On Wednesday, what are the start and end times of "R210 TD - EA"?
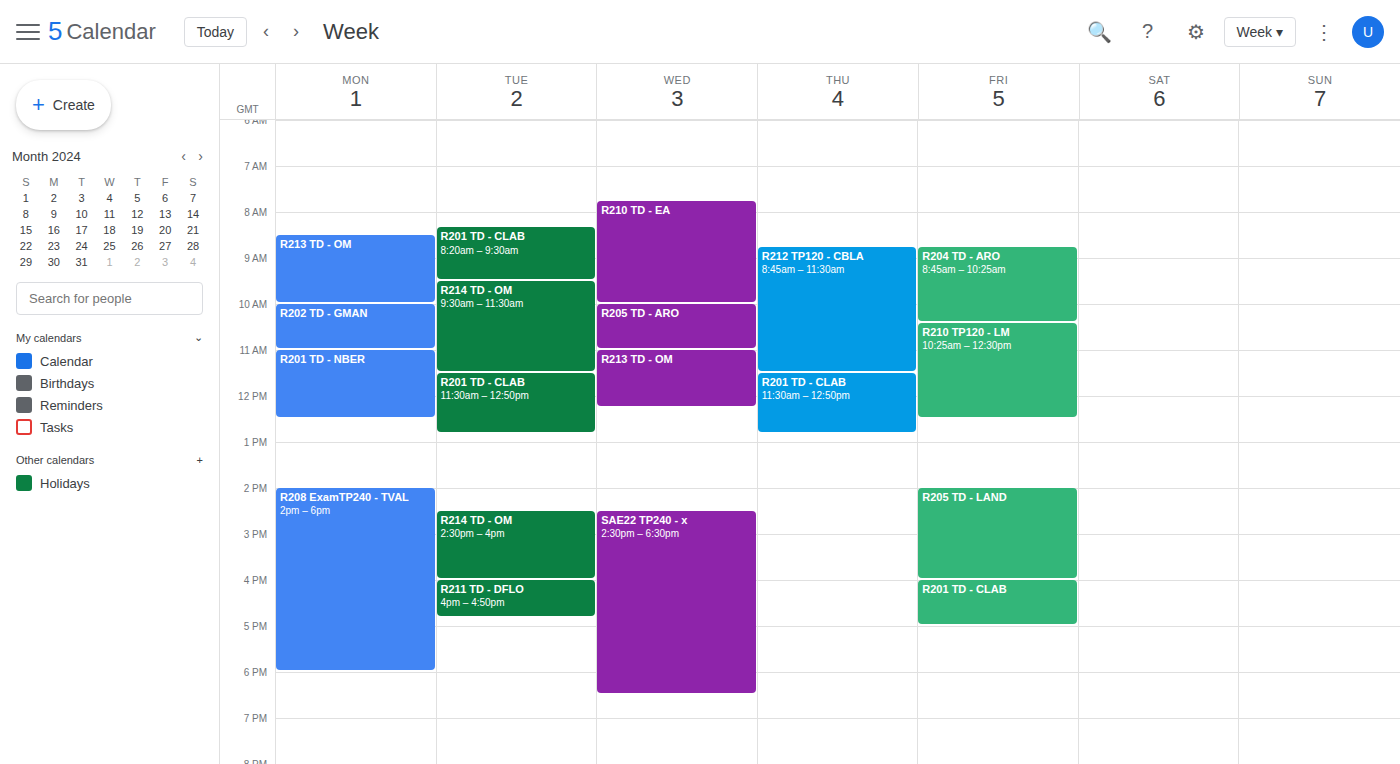
7:45 AM to 10:00 AM